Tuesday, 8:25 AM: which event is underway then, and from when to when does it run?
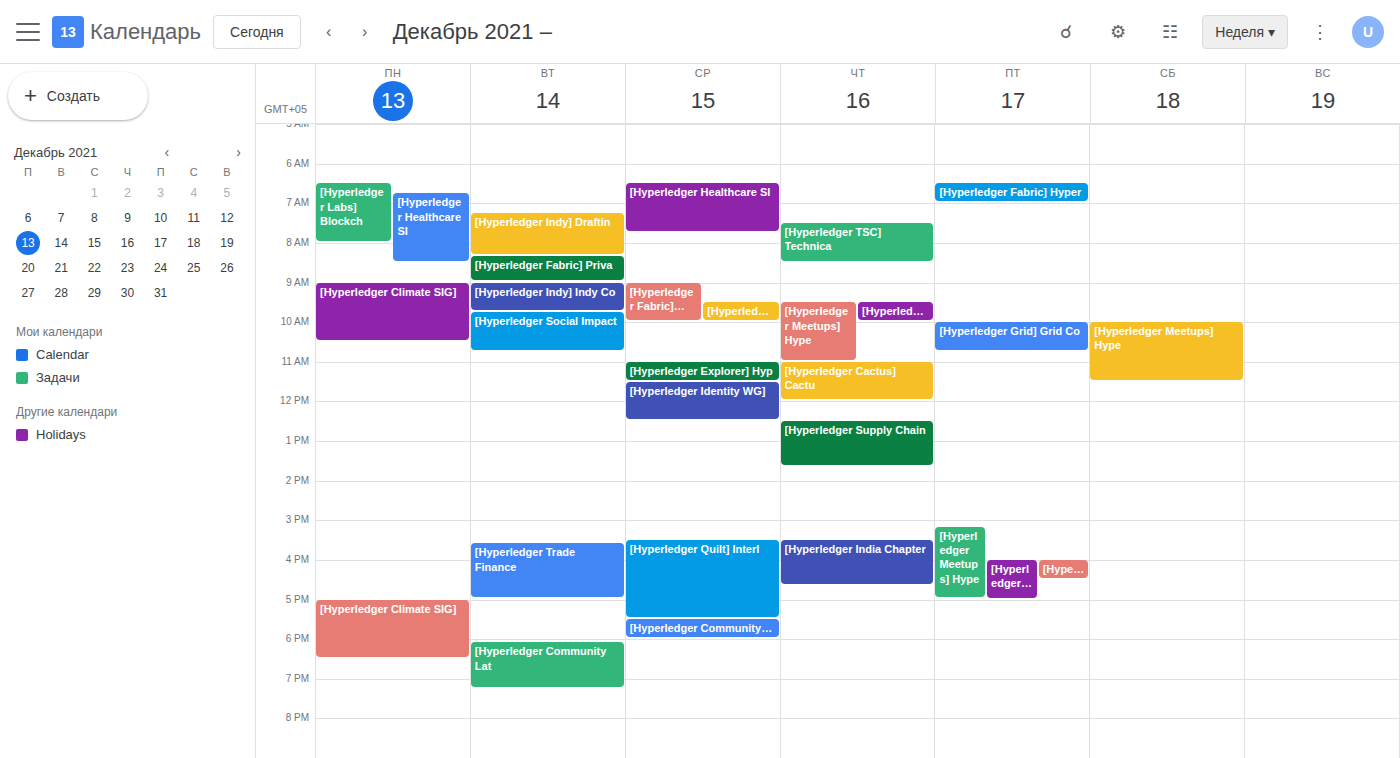
"[Hyperledger Fabric] Priva", 8:20 AM to 9:00 AM